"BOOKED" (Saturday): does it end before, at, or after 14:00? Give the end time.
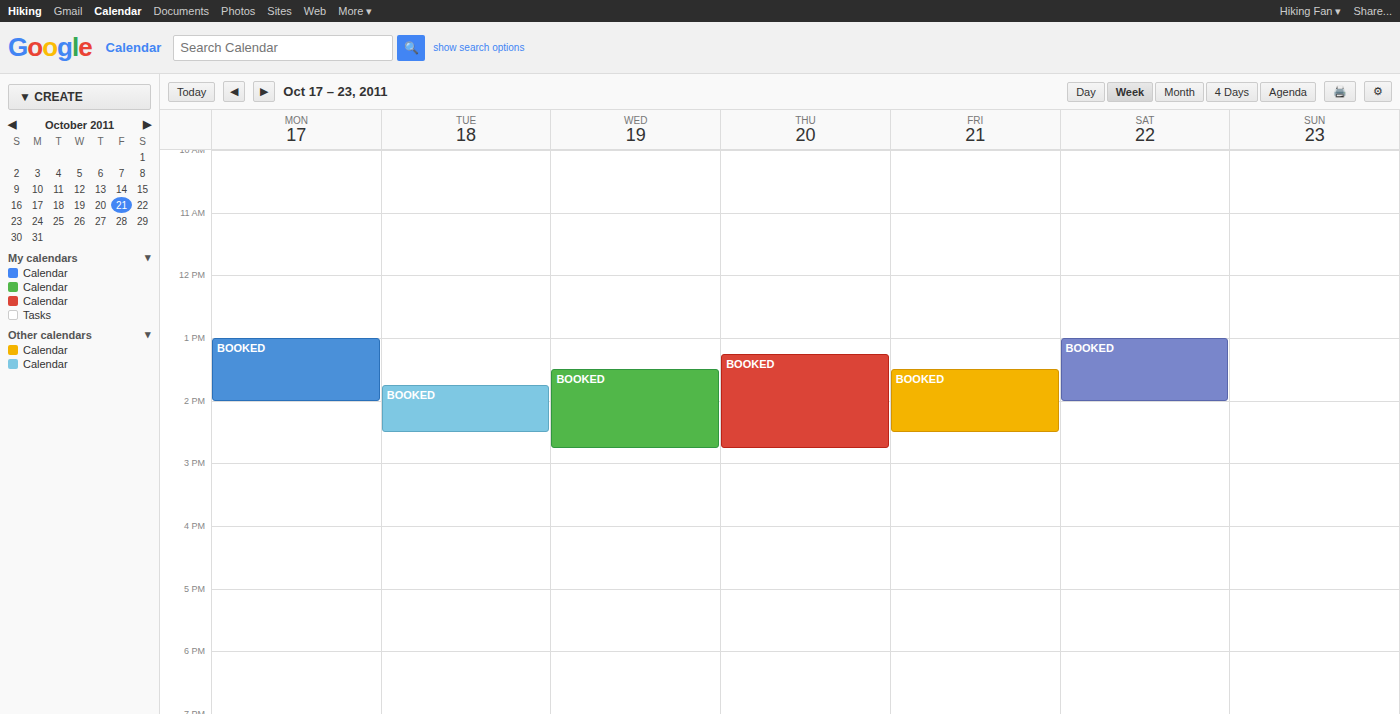
14:00 -- exactly at 14:00, on the 14:00 line.